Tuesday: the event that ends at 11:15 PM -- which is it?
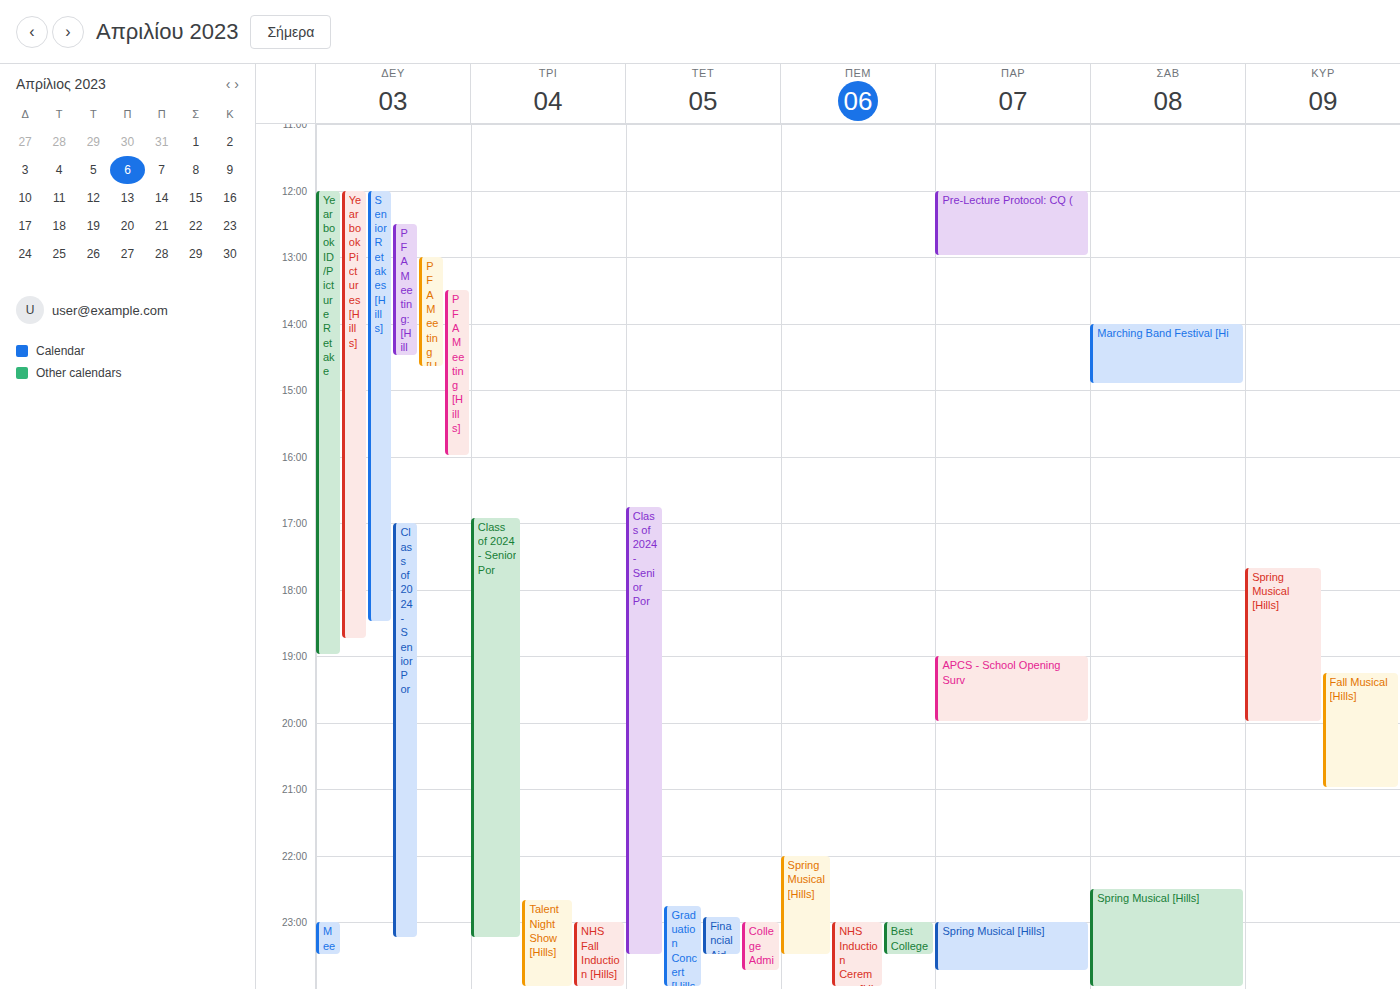
"Class of 2024 - Senior Por"